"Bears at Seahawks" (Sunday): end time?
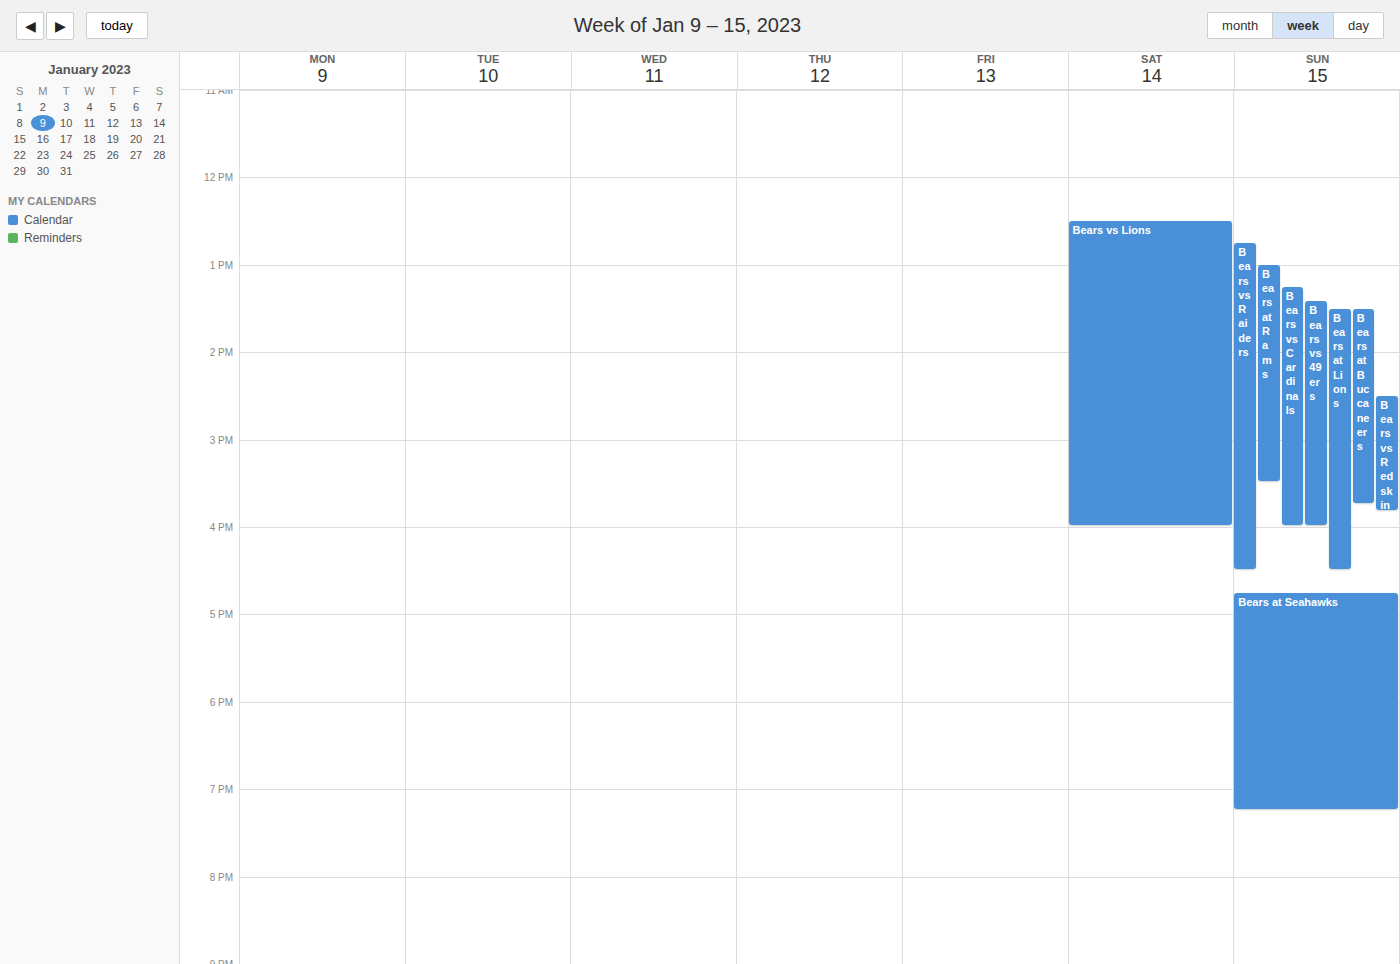
19:15